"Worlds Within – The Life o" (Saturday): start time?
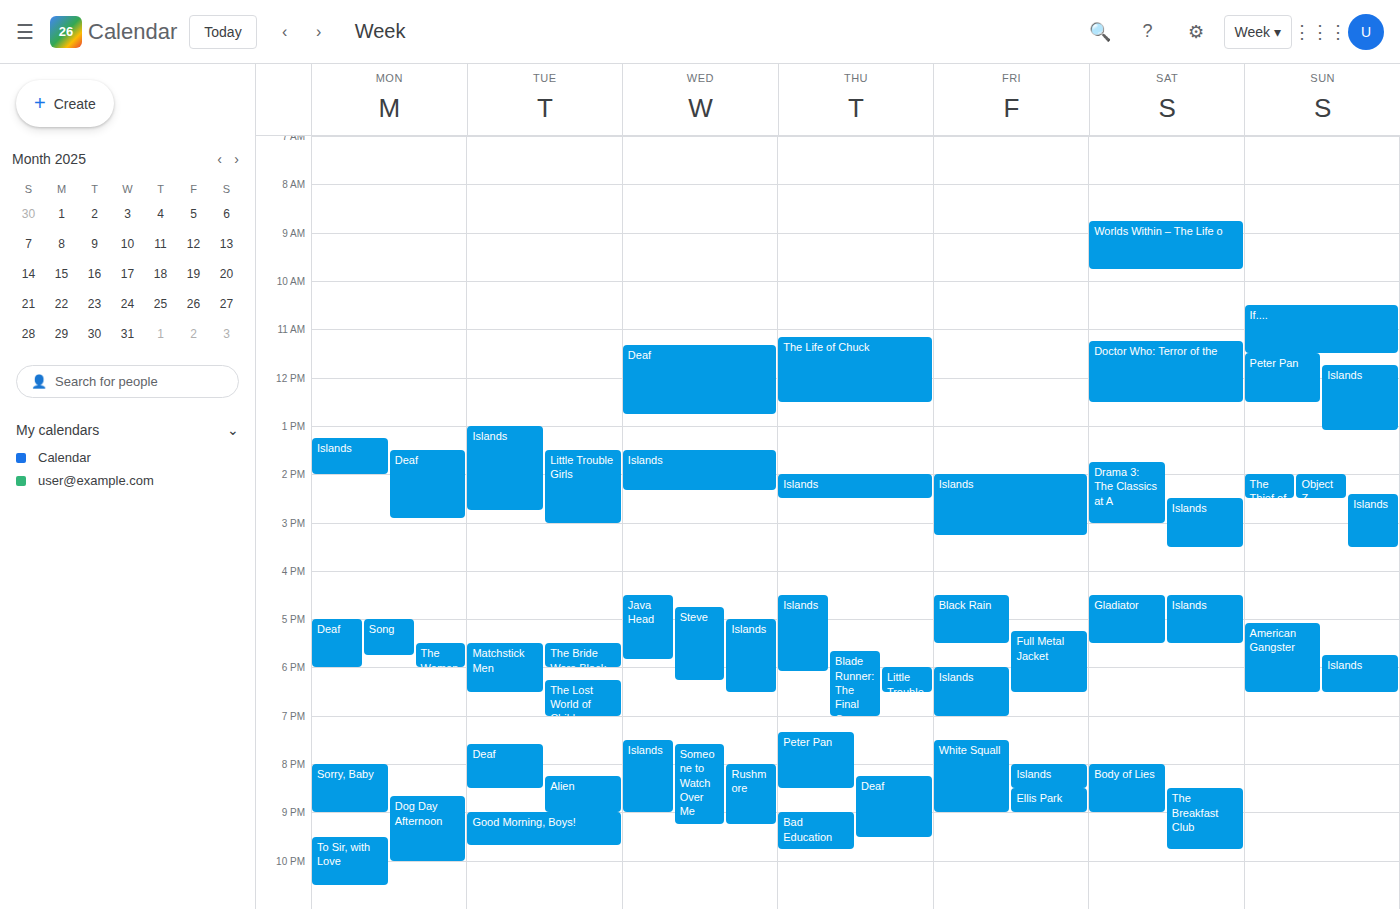
8:45 AM